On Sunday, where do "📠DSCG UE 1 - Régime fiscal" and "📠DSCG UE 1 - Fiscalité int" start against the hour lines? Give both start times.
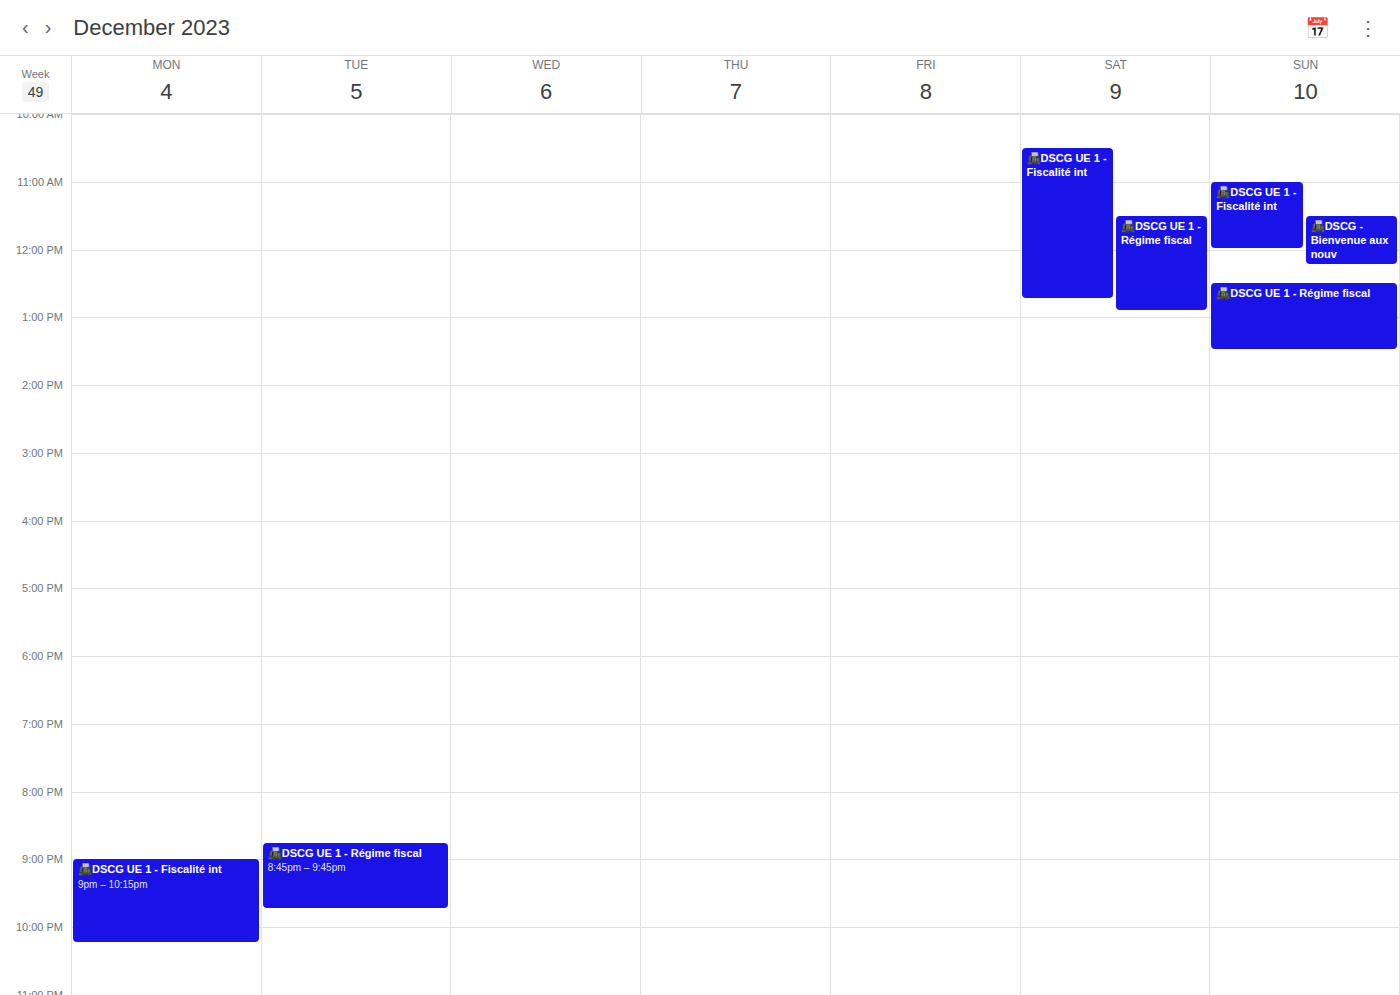
"📠DSCG UE 1 - Régime fiscal": 12:30 PM, halfway between the 12 PM and 1 PM lines. "📠DSCG UE 1 - Fiscalité int": 11:00 AM, exactly on the 11 AM line.